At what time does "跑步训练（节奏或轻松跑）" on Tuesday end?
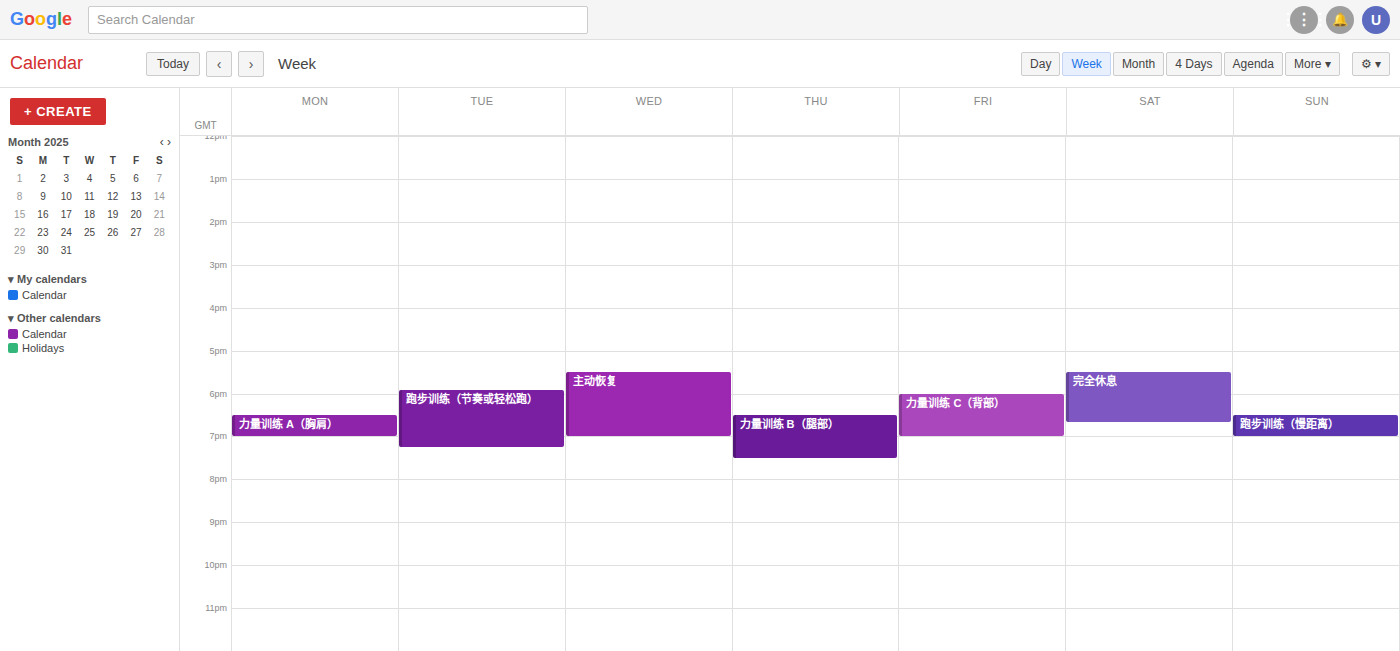
7:15 PM